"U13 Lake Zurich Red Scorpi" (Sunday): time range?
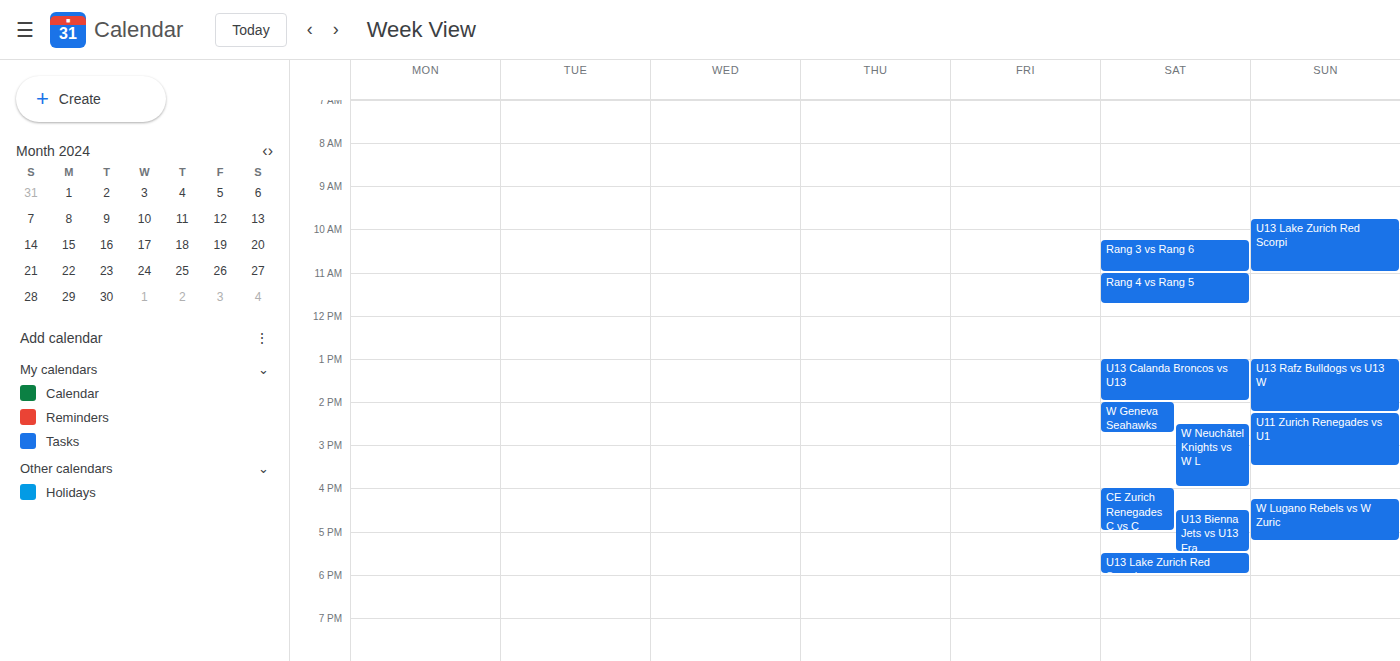
9:45 AM to 11:00 AM